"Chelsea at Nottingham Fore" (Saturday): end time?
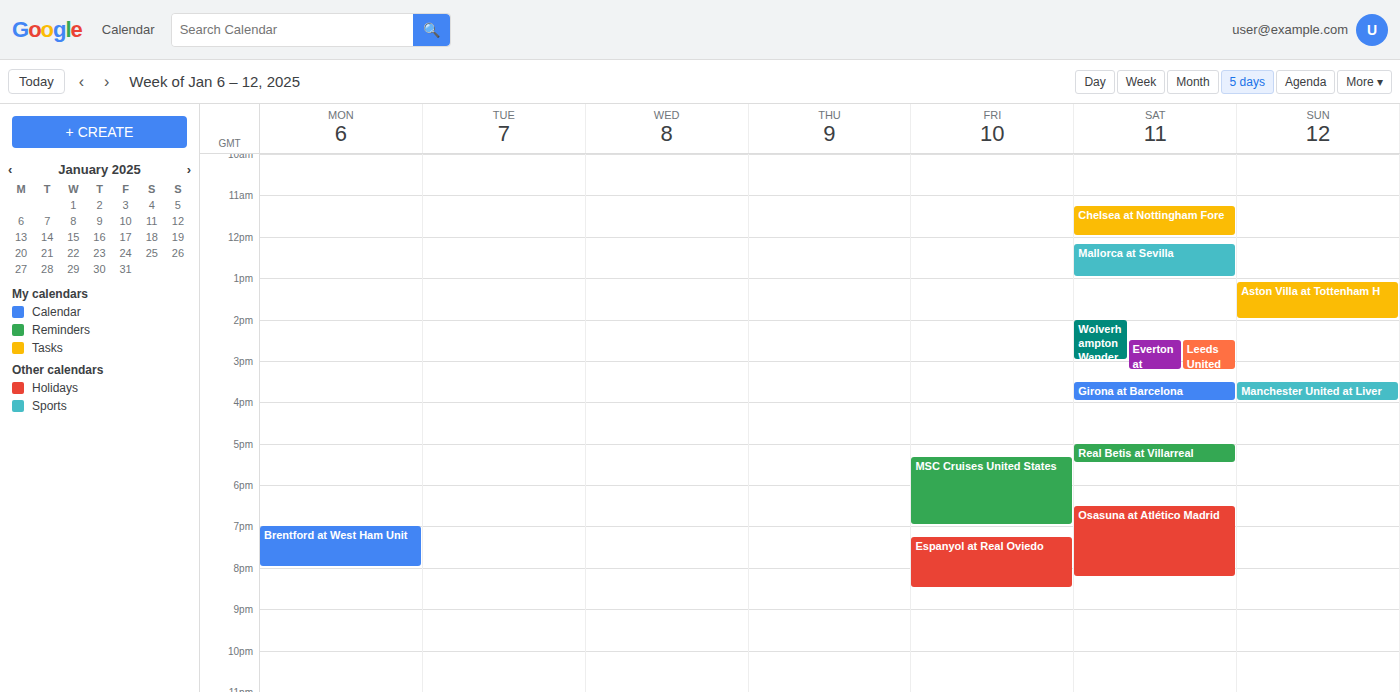
12:00 PM